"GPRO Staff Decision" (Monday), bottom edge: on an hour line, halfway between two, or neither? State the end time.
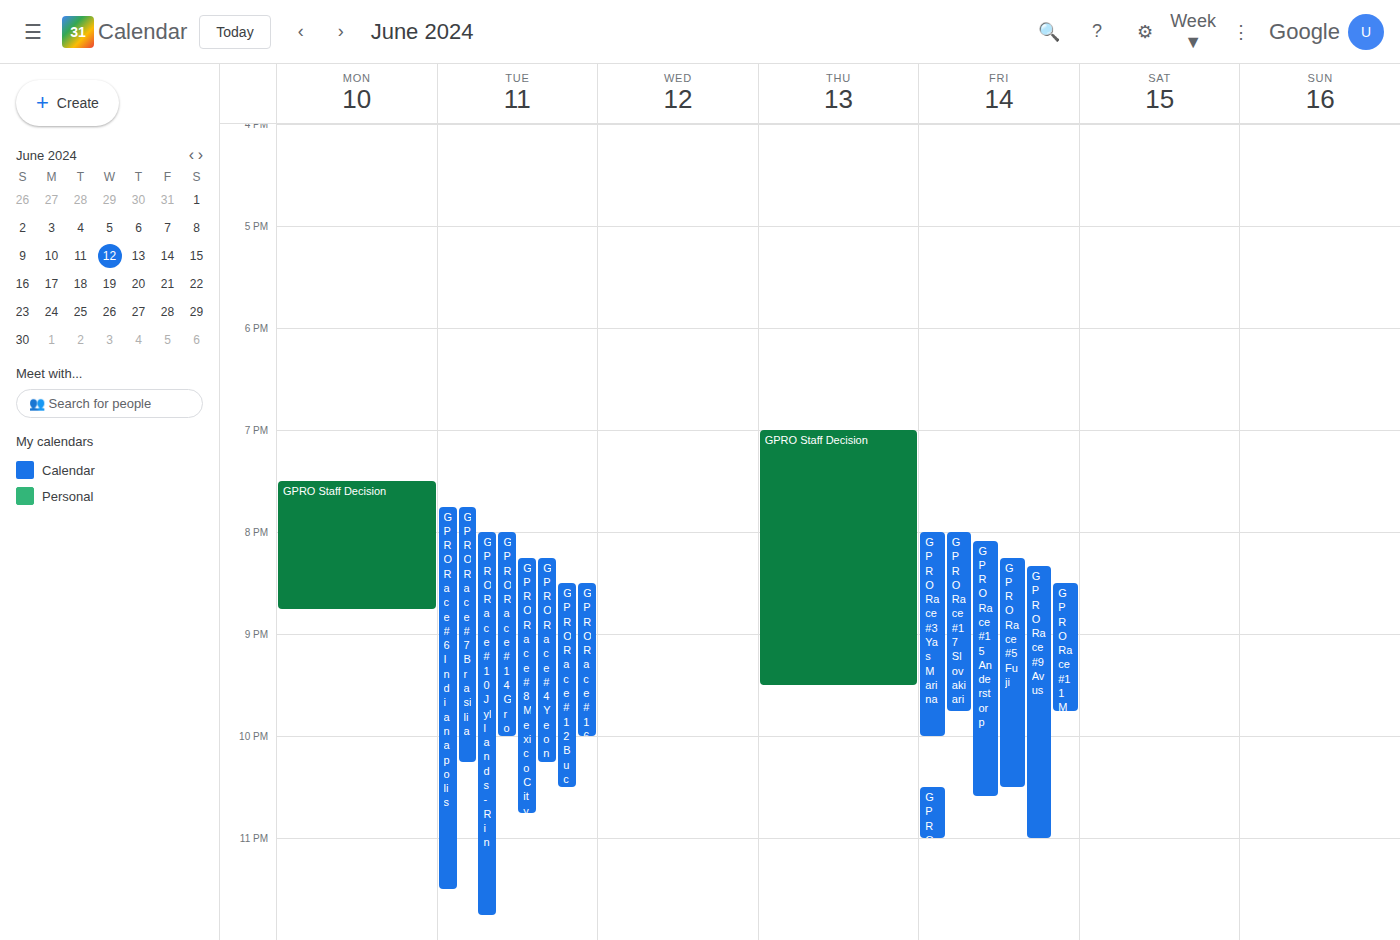
20:45 -- neither: three quarters of the way from the 20:00 line to the 21:00 line.